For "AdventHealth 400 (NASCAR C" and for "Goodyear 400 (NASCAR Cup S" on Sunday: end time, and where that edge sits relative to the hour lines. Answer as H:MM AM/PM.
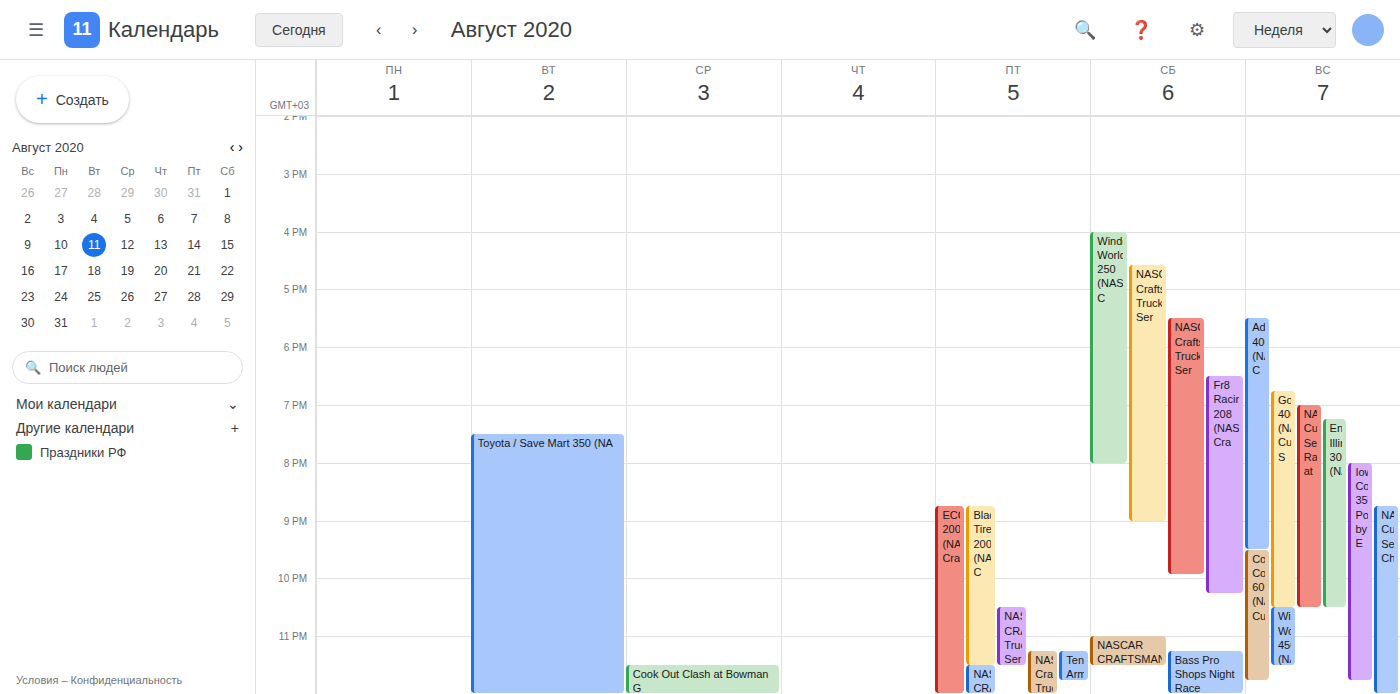
"AdventHealth 400 (NASCAR C": 9:30 PM, halfway between the 9 PM and 10 PM lines. "Goodyear 400 (NASCAR Cup S": 10:30 PM, halfway between the 10 PM and 11 PM lines.